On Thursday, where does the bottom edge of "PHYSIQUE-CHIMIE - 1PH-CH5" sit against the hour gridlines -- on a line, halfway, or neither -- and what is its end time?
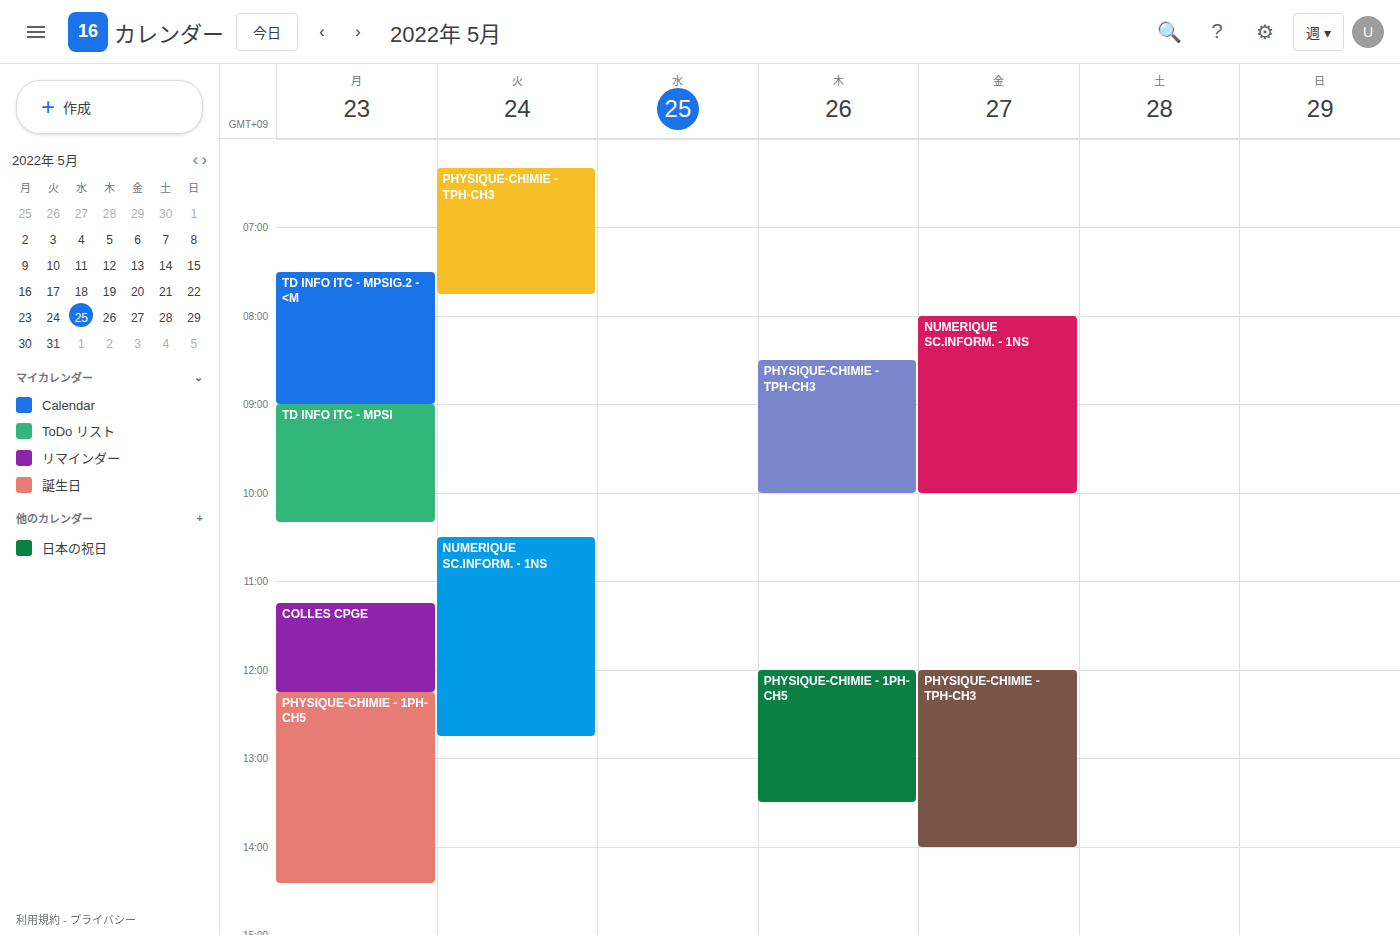
13:30 -- halfway between the 13:00 and 14:00 lines.